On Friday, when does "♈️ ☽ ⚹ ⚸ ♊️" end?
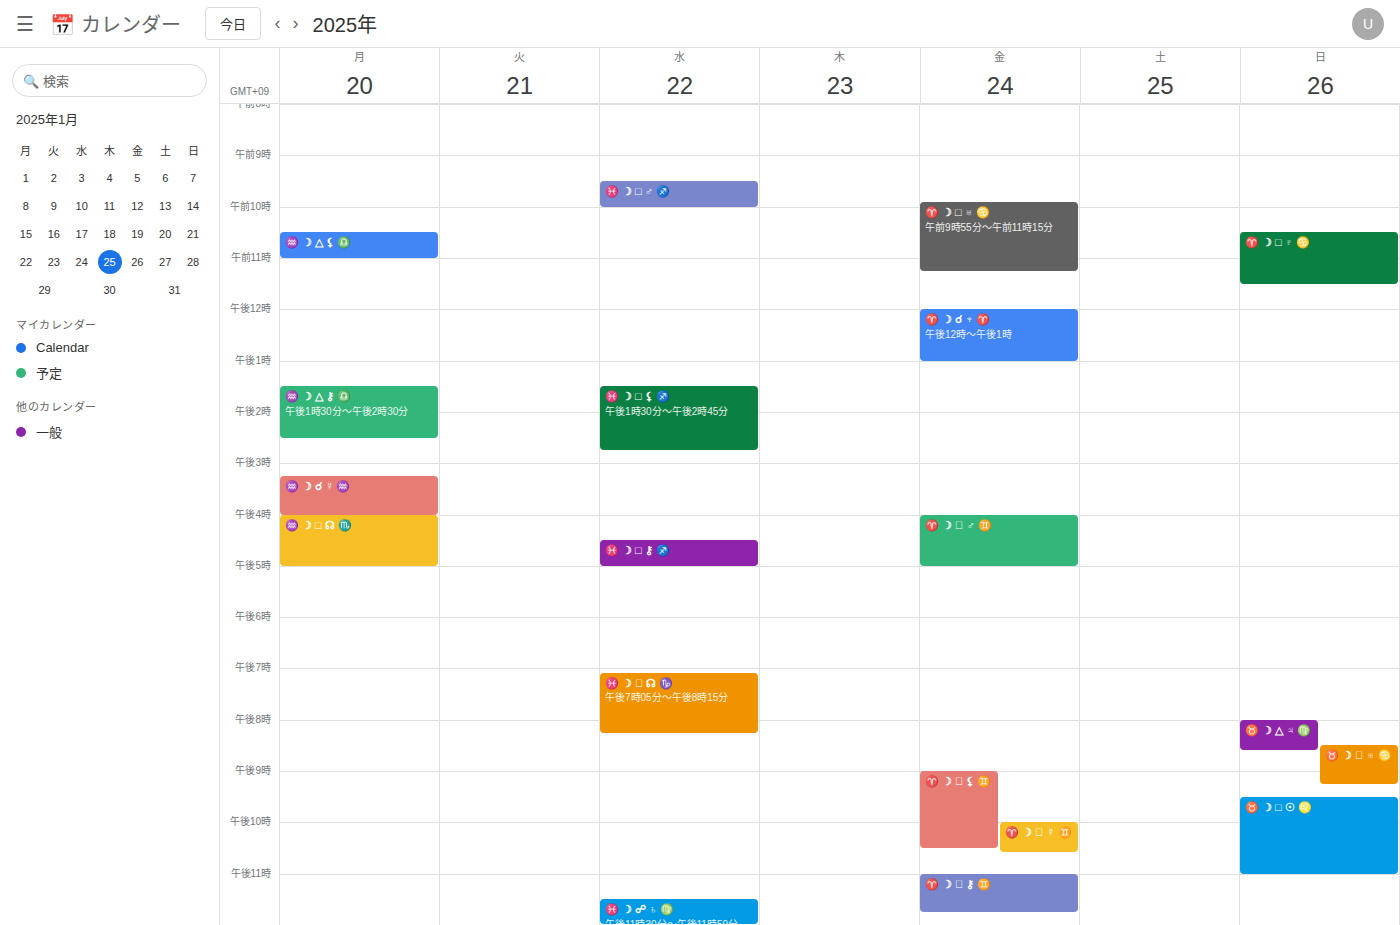
10:30 PM